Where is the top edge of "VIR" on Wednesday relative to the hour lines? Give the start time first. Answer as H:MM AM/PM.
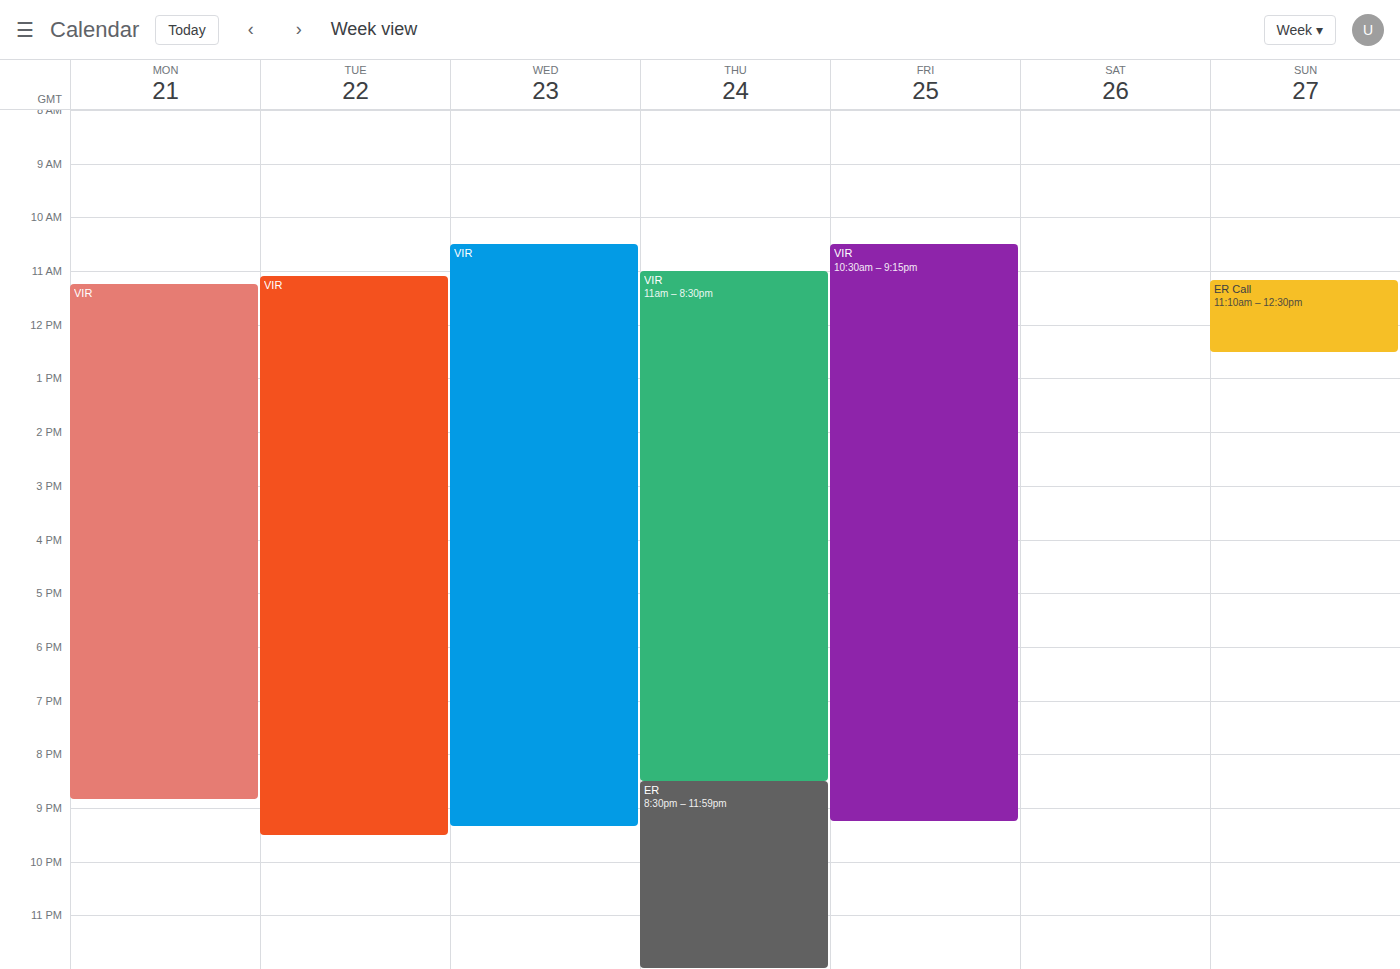
10:30 AM -- halfway between the 10 AM and 11 AM lines.